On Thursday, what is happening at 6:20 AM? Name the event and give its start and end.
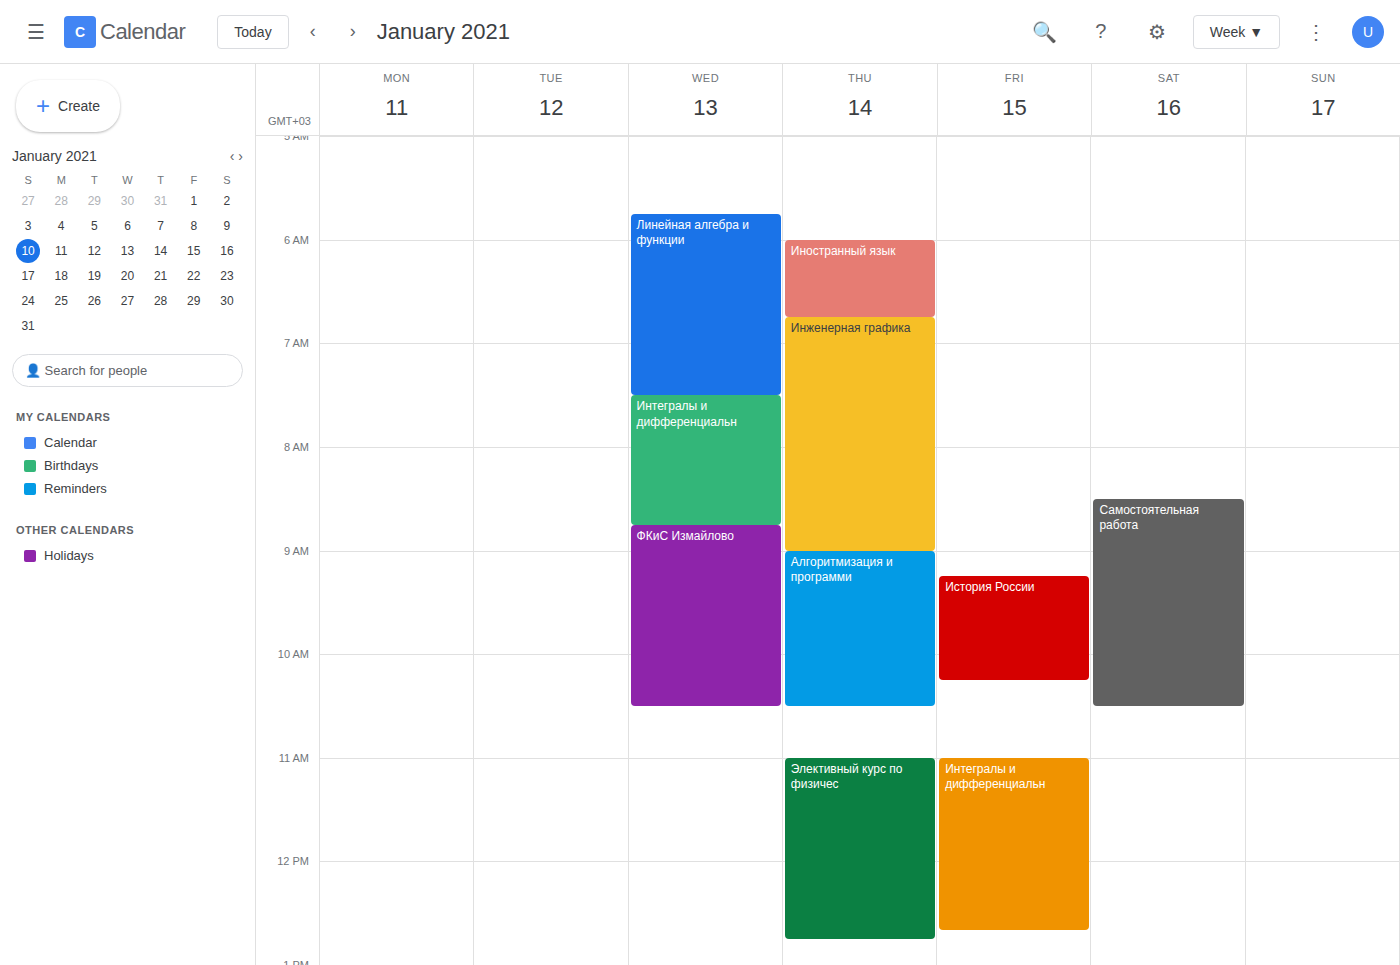
"Иностранный язык", 6:00 AM to 6:45 AM